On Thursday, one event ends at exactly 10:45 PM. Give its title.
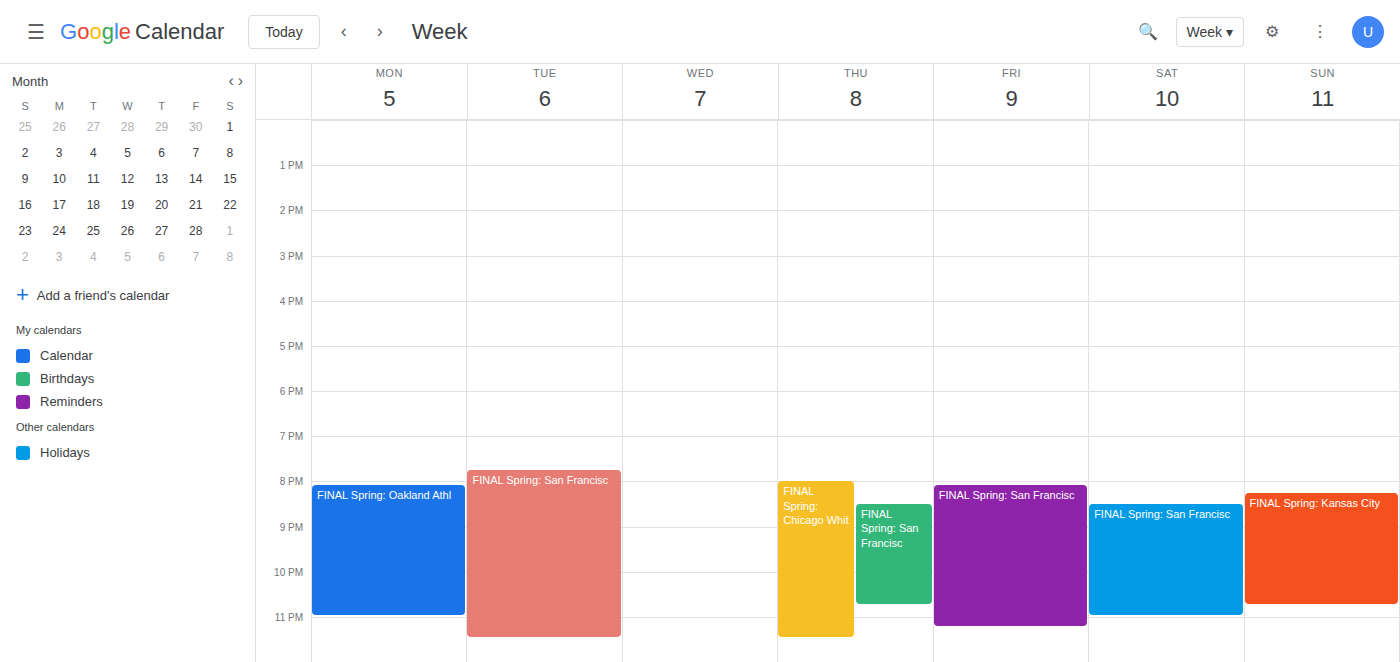
"FINAL Spring: San Francisc"